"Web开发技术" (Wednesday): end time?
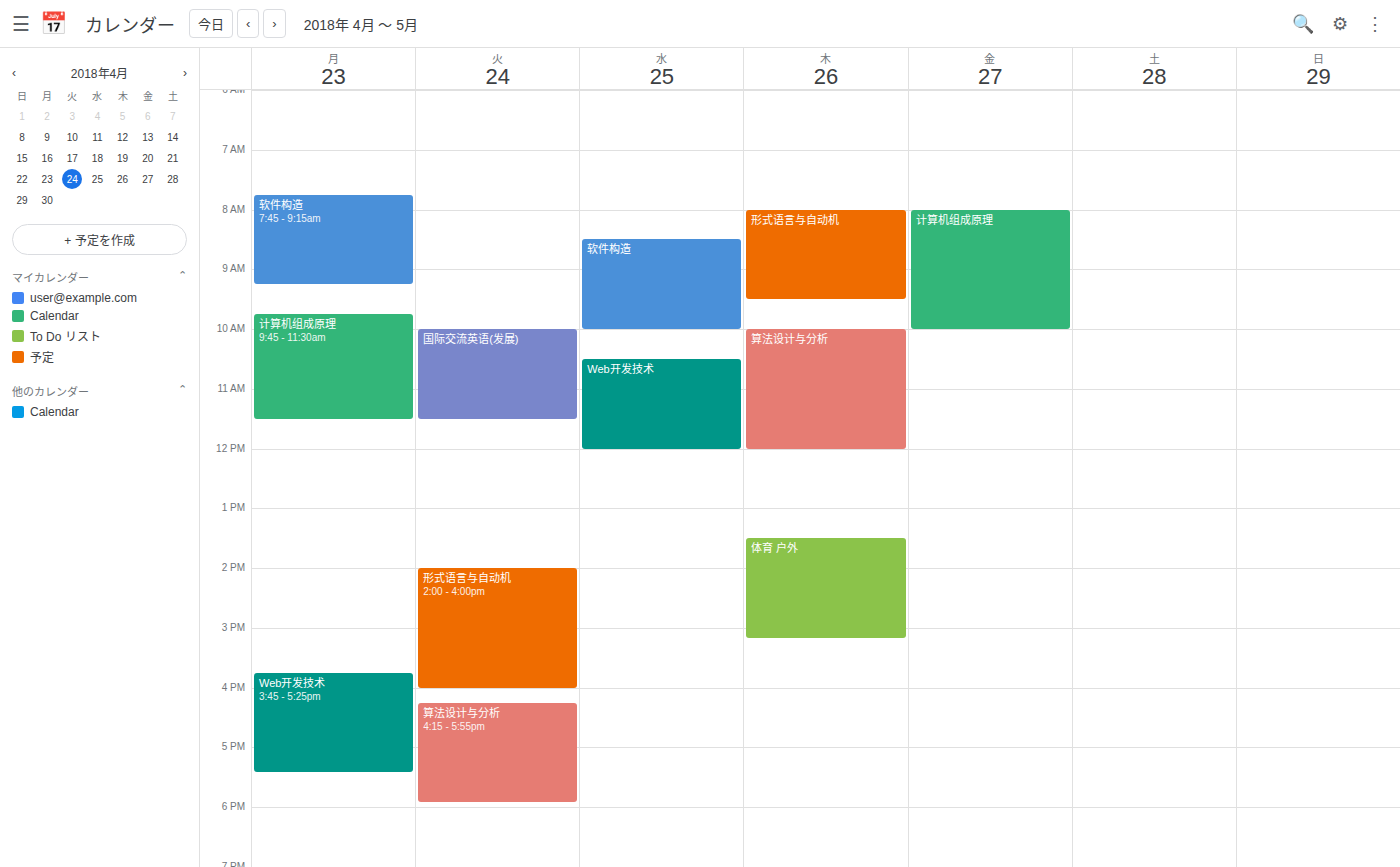
12:00 PM